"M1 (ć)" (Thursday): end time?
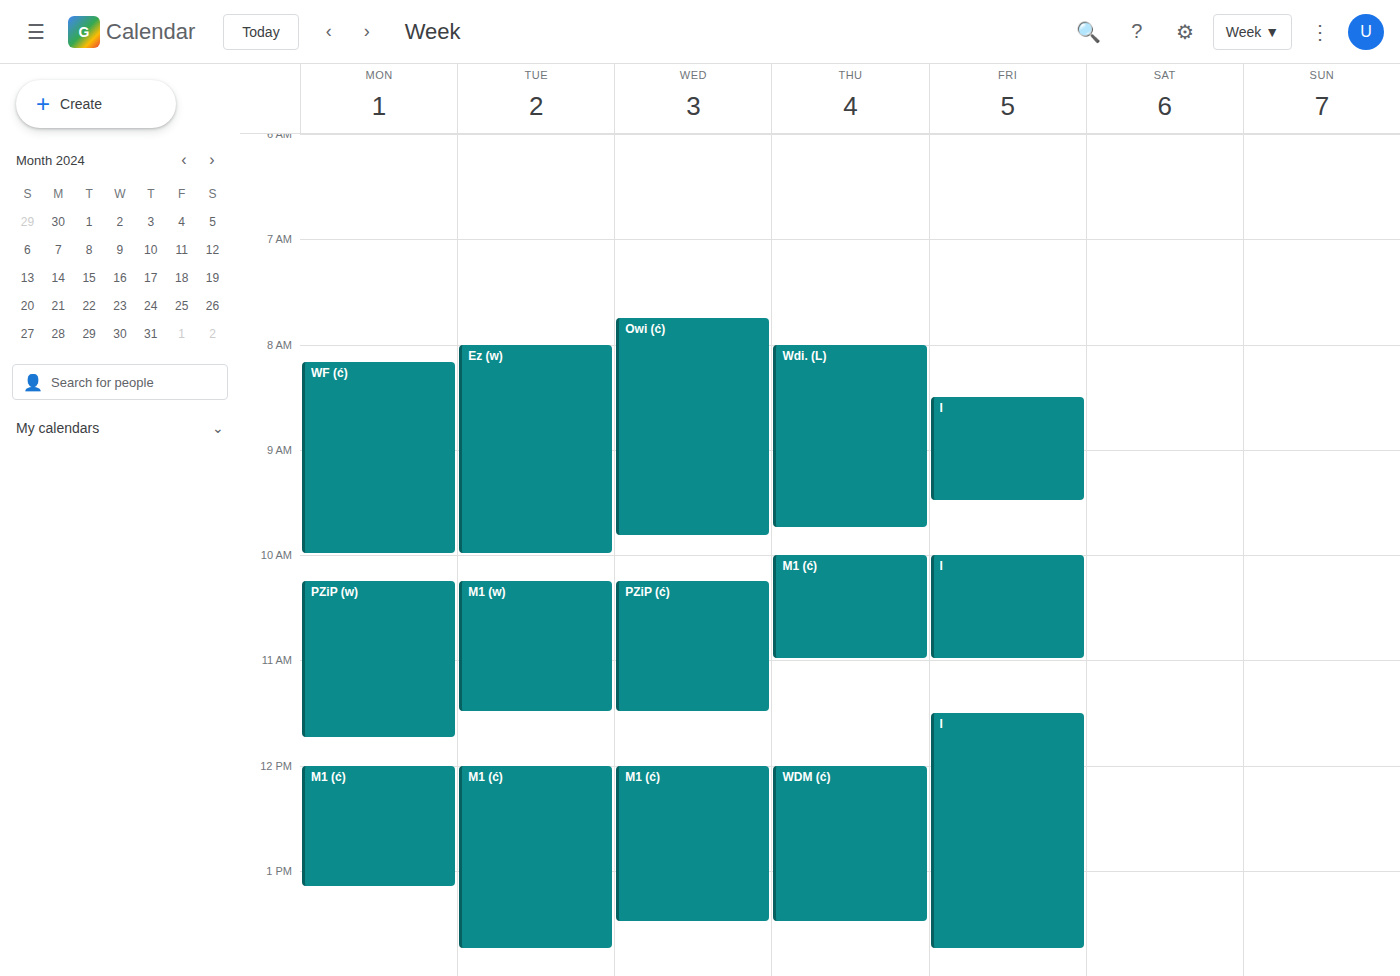
11:00 AM